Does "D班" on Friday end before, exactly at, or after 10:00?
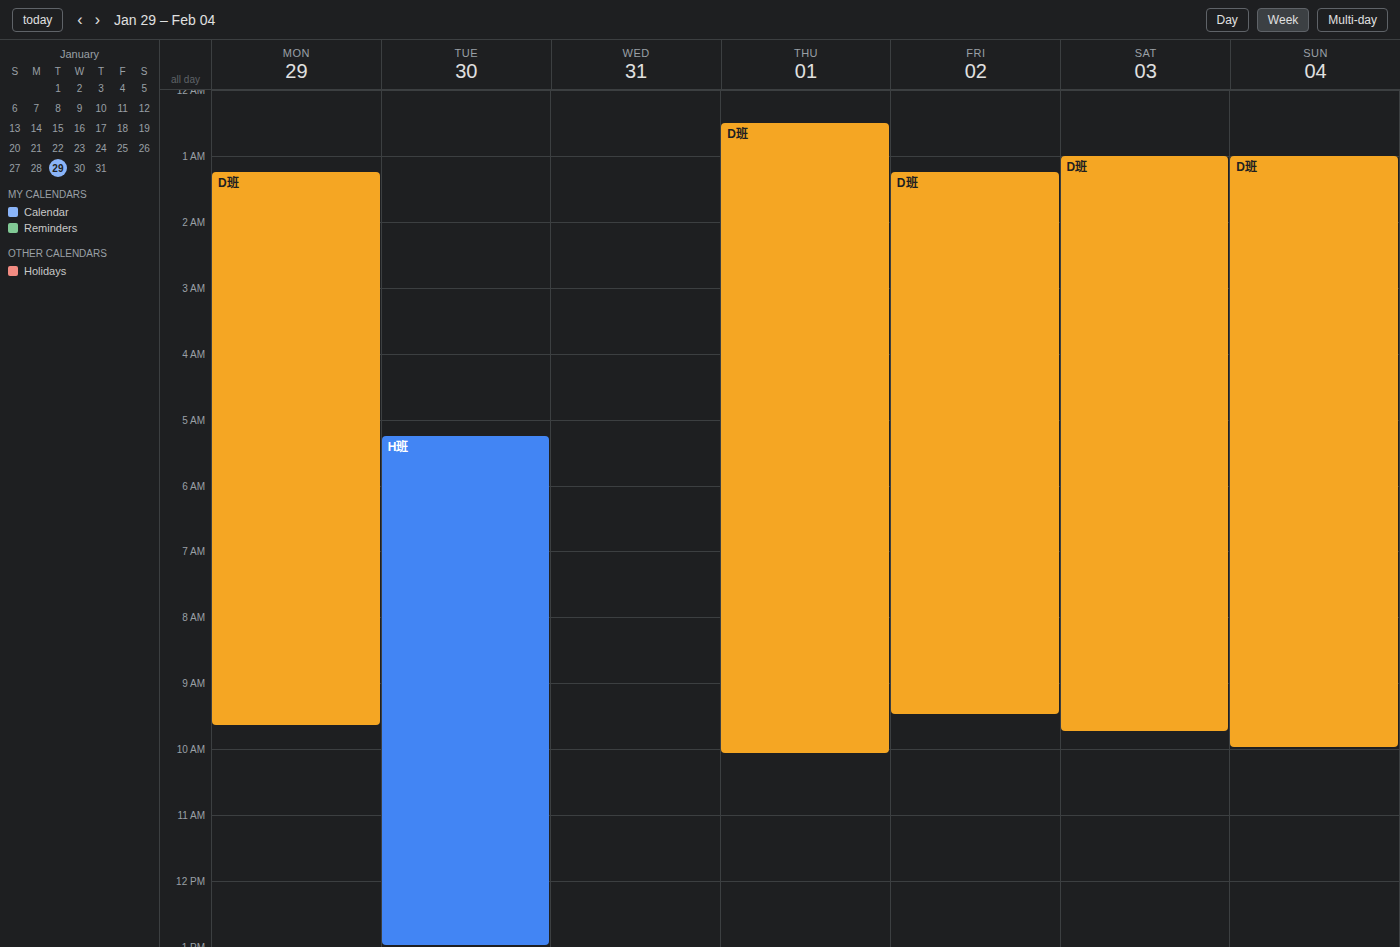
09:30 -- before 10:00, 30 minutes above the 10:00 line.